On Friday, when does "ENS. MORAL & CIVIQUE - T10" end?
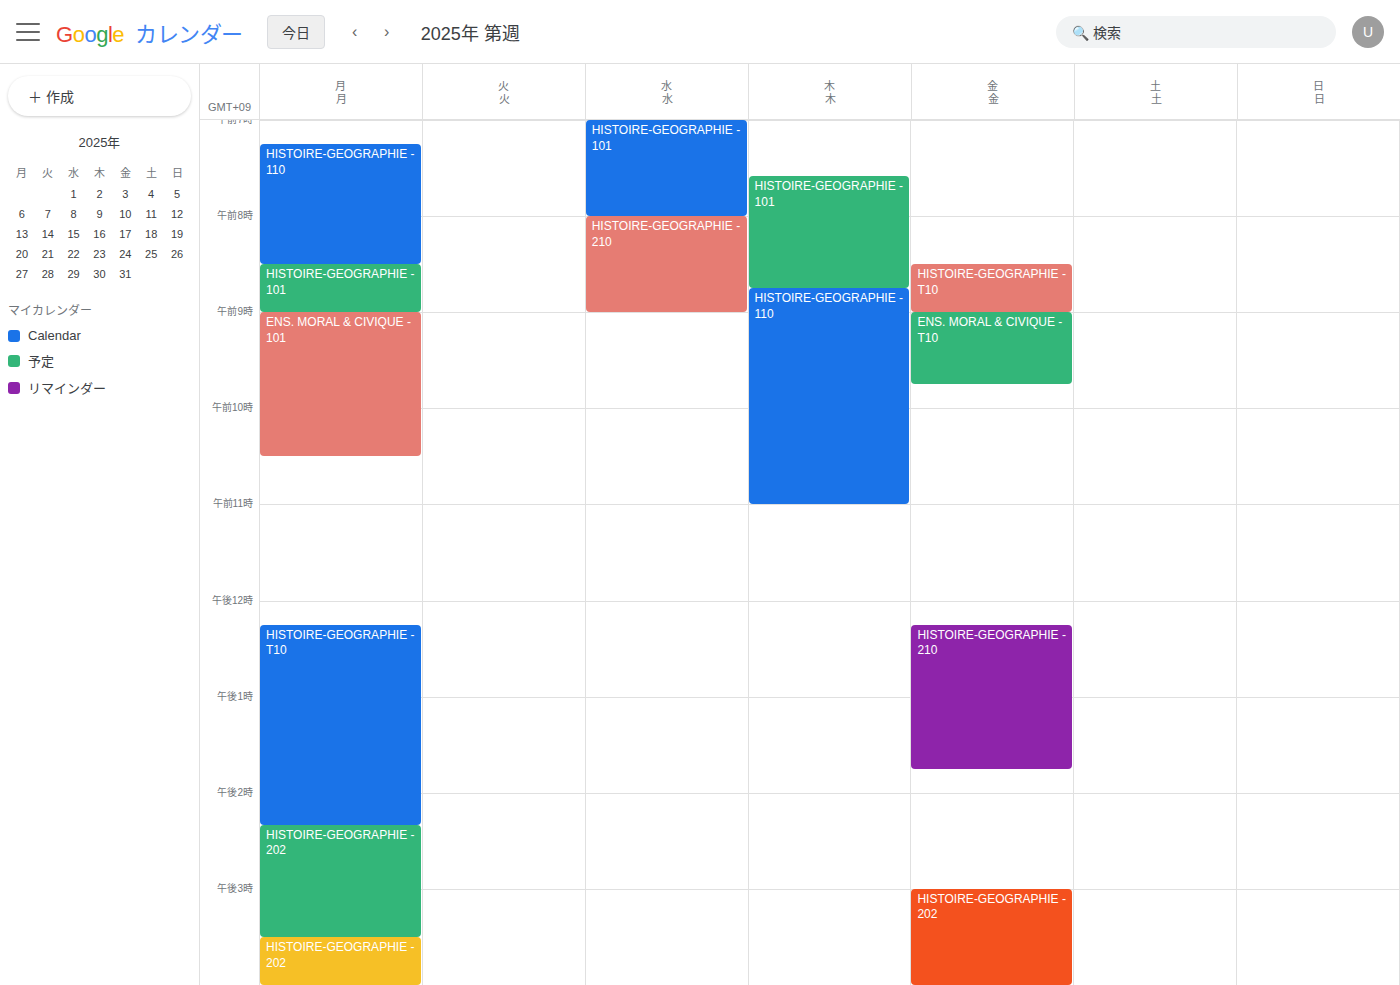
9:45 AM